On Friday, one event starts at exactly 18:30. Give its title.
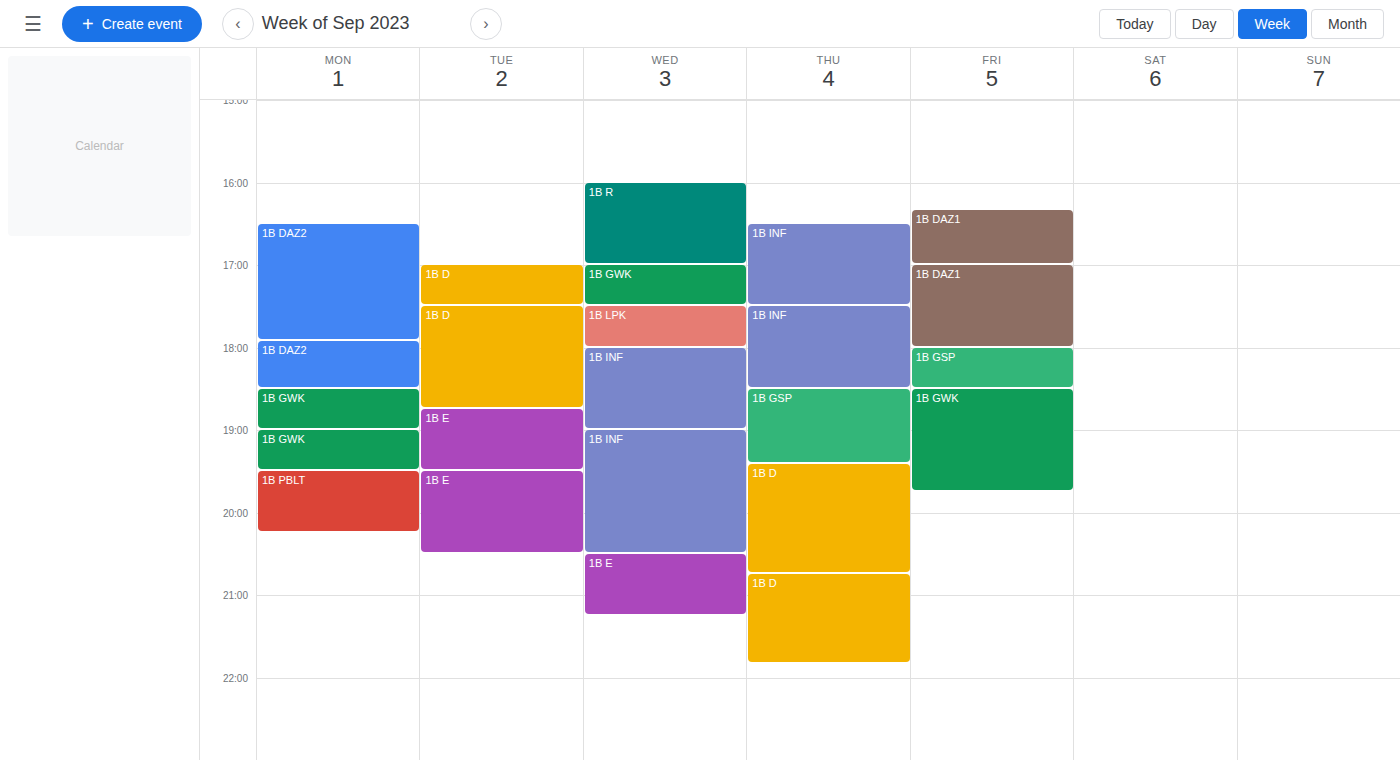
"1B GWK"